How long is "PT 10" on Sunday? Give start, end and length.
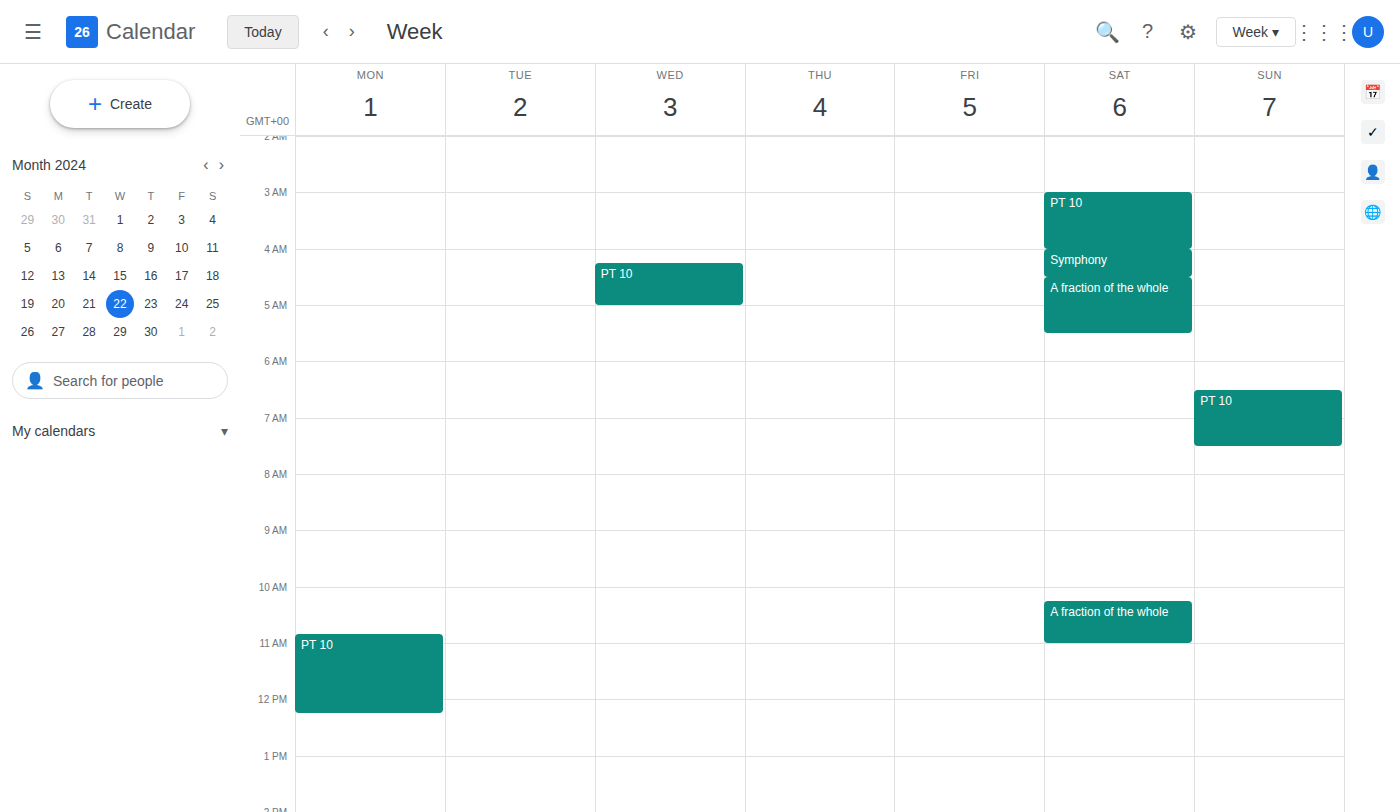
6:30 AM to 7:30 AM, 1 hour